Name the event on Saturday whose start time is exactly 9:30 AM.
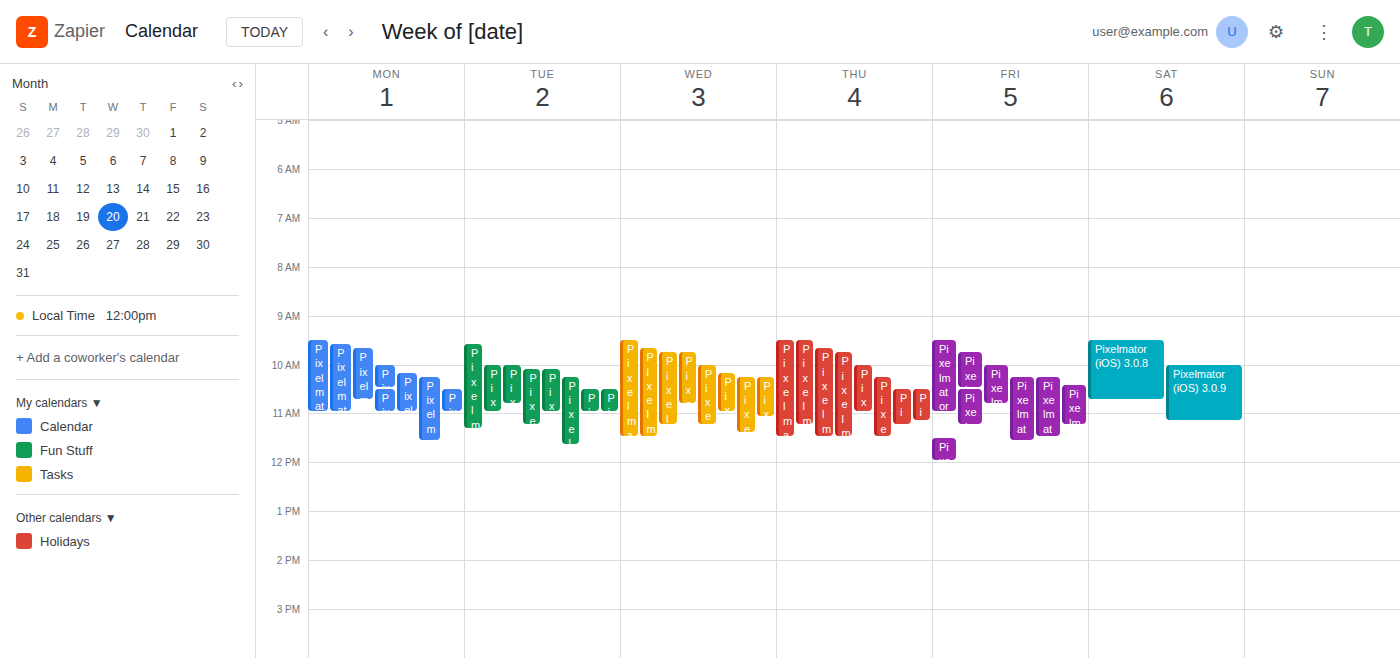
"Pixelmator (iOS) 3.0.8"